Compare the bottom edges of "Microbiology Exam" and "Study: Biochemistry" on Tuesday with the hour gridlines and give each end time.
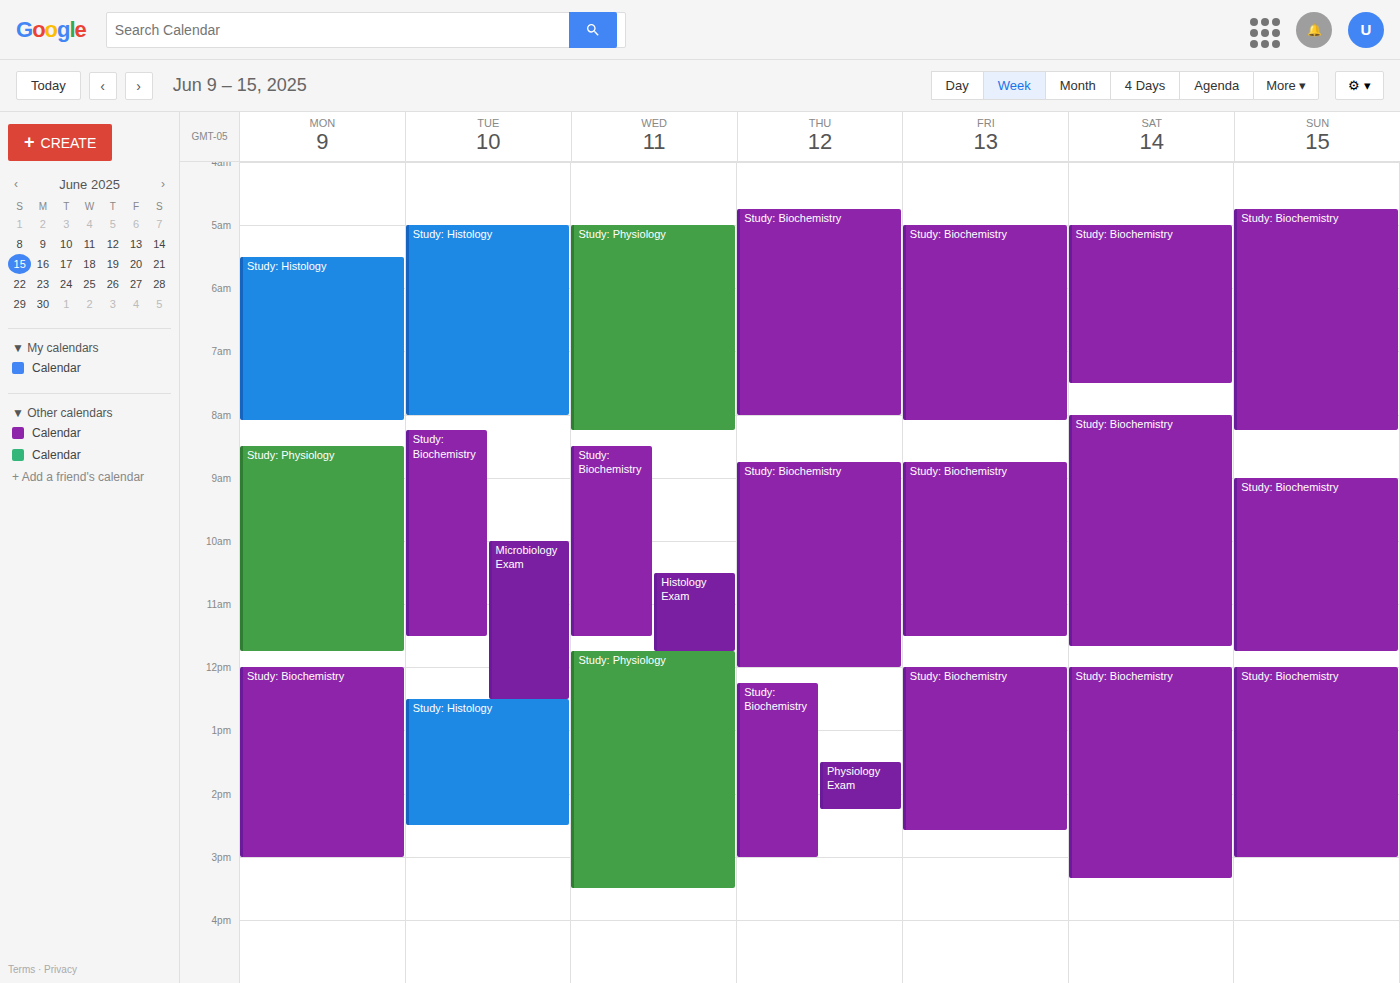
"Microbiology Exam": 12:30 PM, halfway between the 12 PM and 1 PM lines. "Study: Biochemistry": 11:30 AM, halfway between the 11 AM and 12 PM lines.